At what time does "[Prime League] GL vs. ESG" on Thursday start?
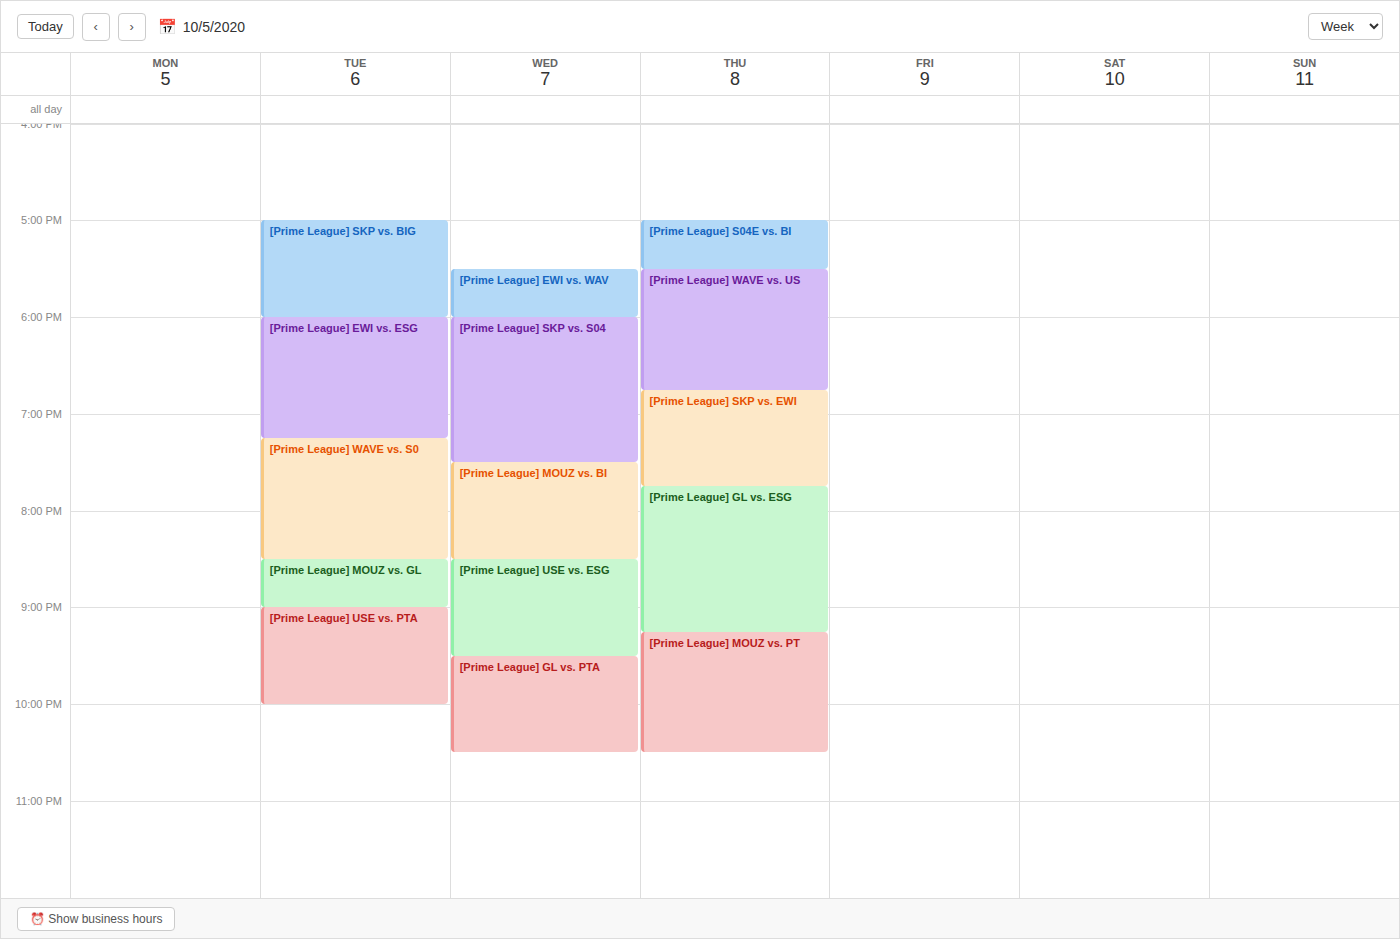
7:45 PM